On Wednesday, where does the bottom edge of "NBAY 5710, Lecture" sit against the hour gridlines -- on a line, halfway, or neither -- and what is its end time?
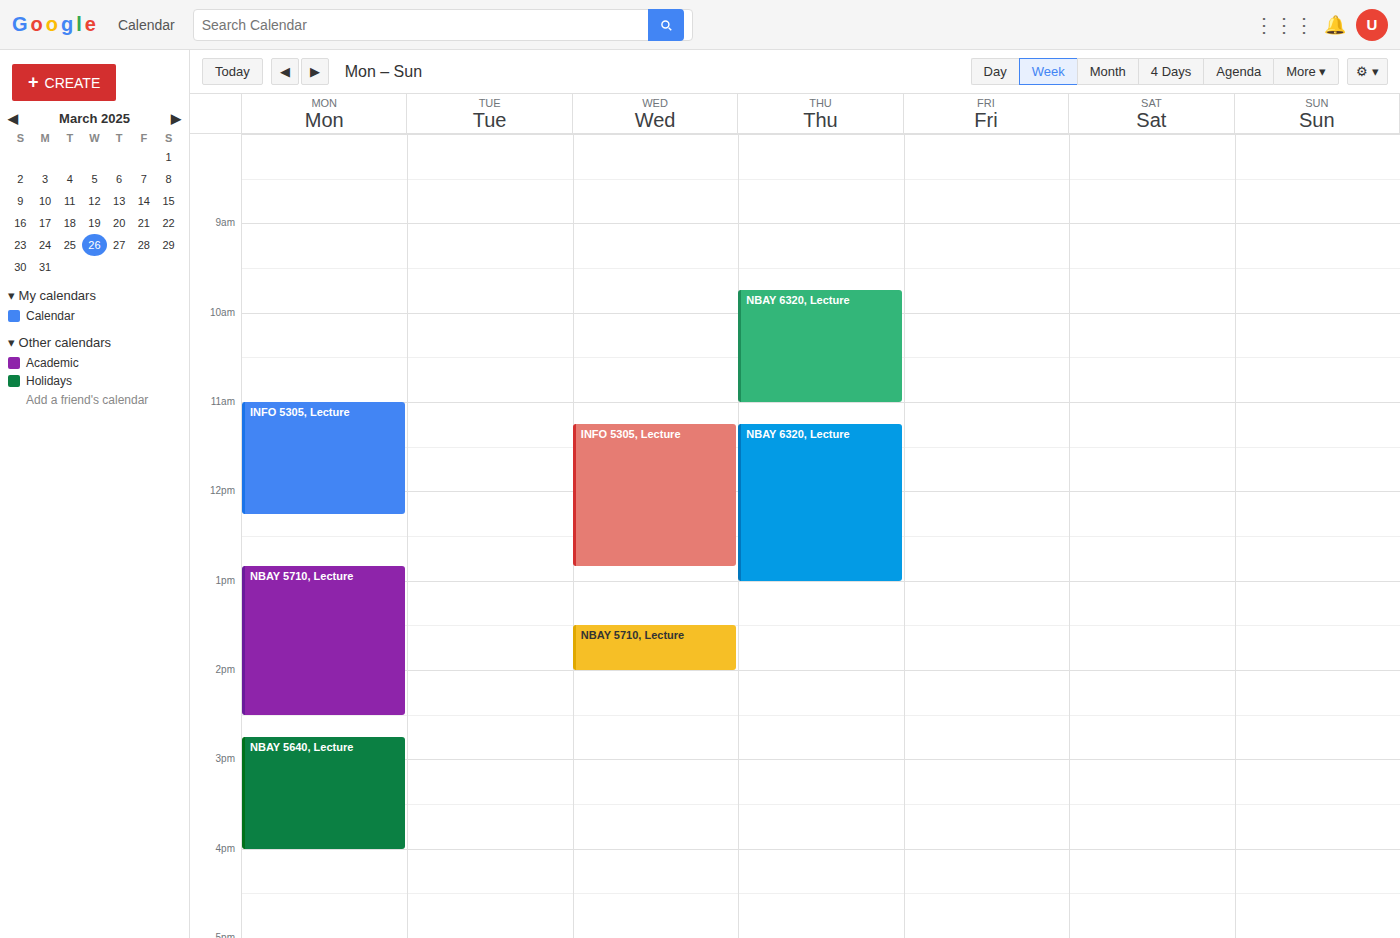
2:00 PM -- exactly on the 2 PM line.